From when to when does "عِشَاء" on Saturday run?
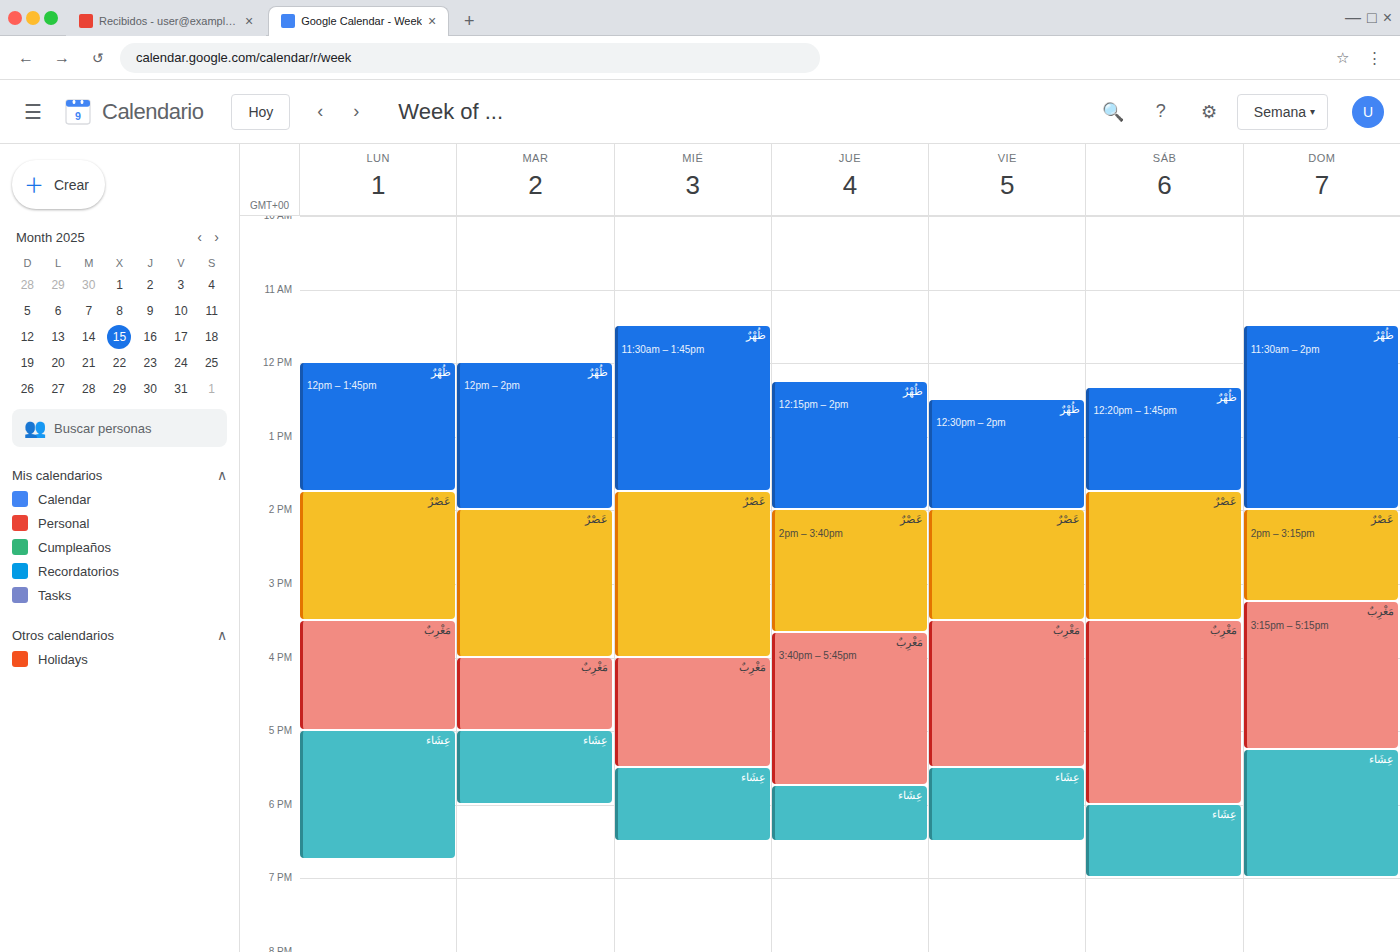
6:00 PM to 7:00 PM